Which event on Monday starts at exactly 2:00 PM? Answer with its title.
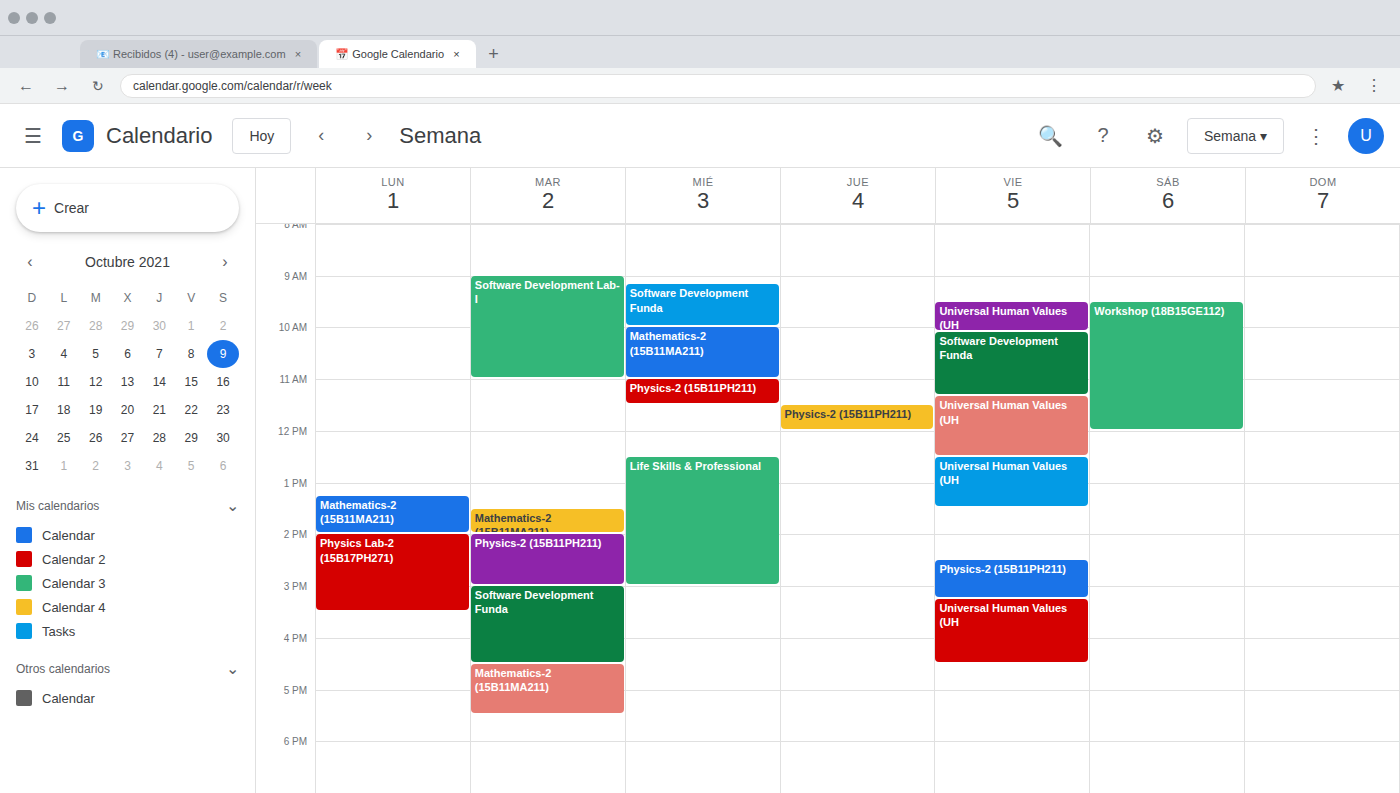
"Physics Lab-2 (15B17PH271)"